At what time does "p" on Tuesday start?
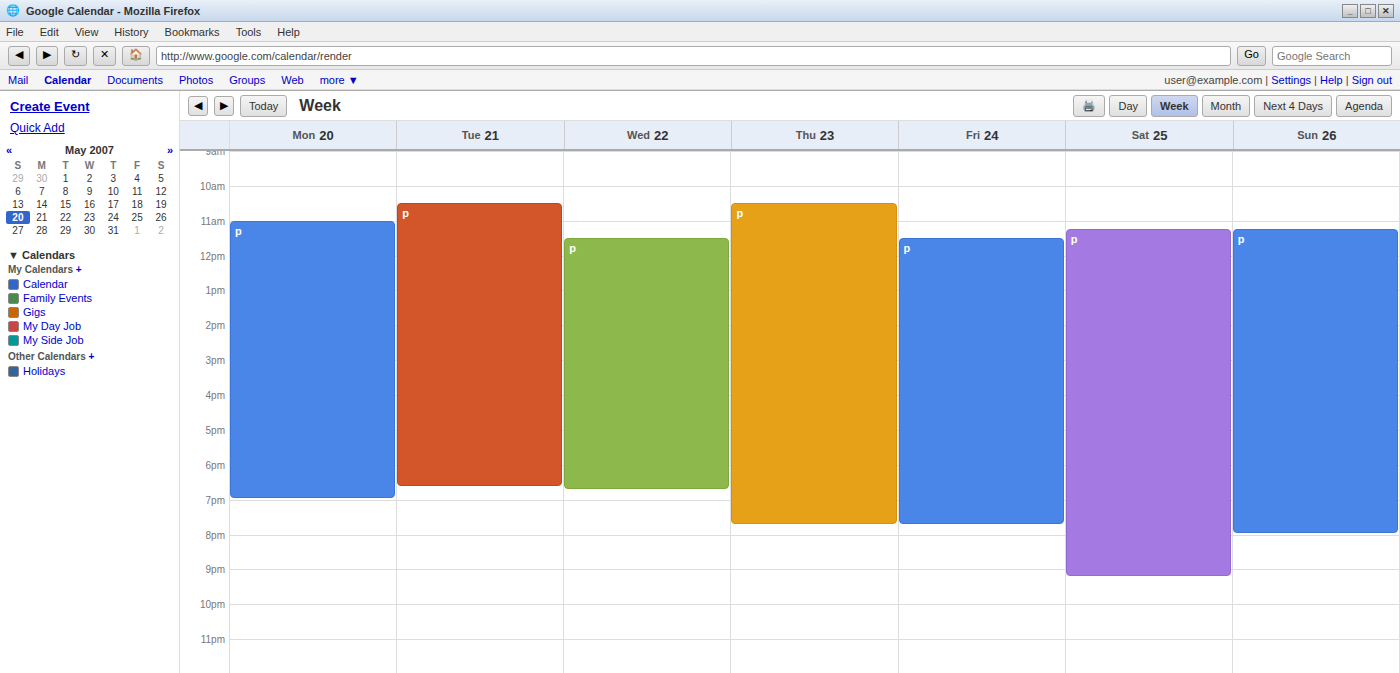
10:30 AM